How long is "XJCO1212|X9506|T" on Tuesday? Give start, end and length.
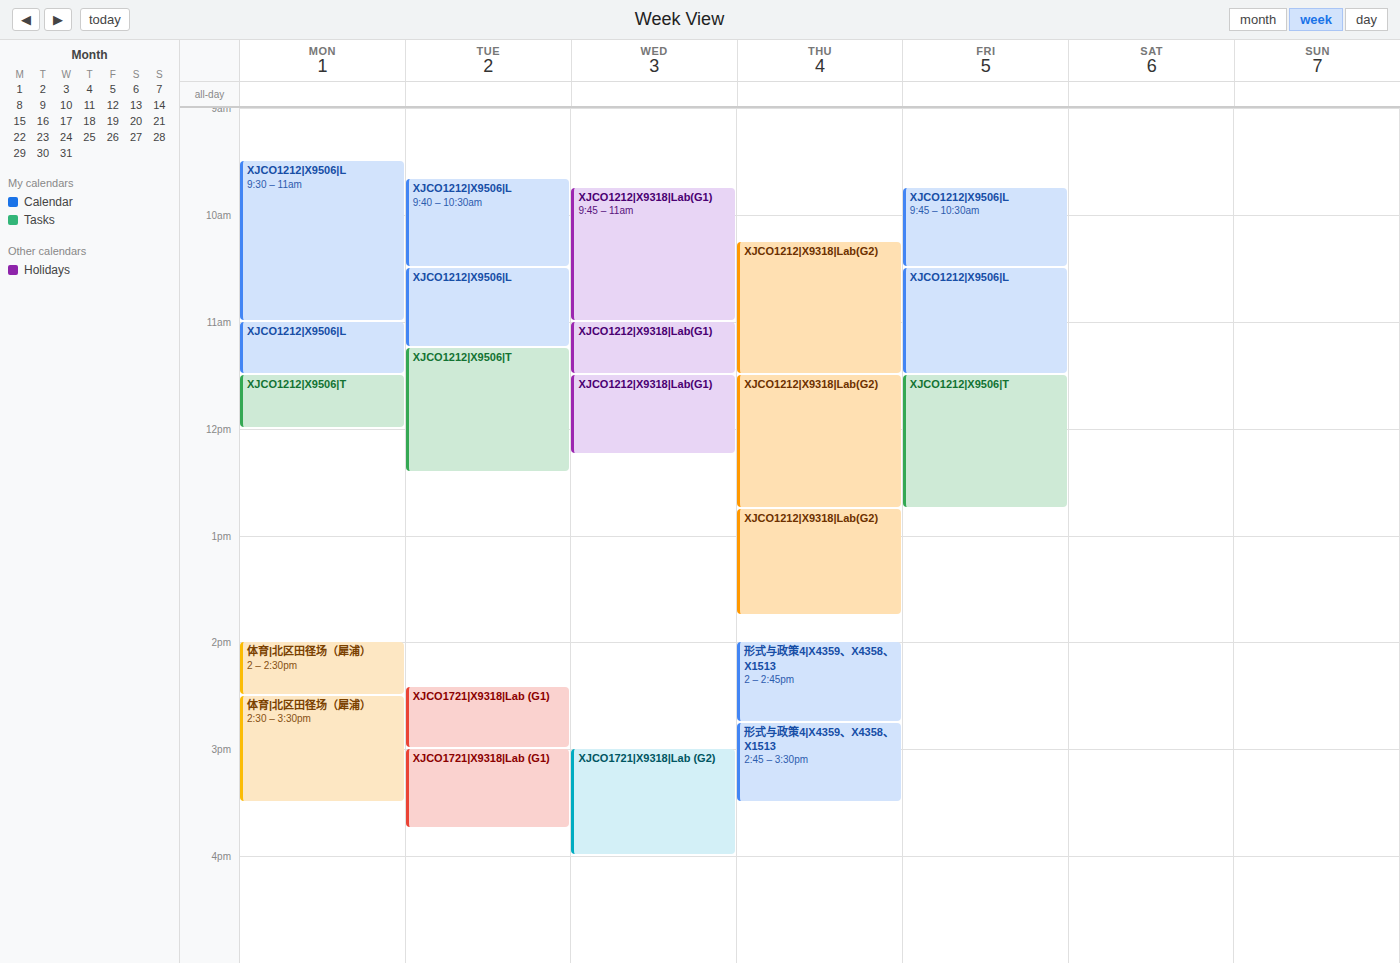
11:15 AM to 12:25 PM, 1 hour 10 minutes